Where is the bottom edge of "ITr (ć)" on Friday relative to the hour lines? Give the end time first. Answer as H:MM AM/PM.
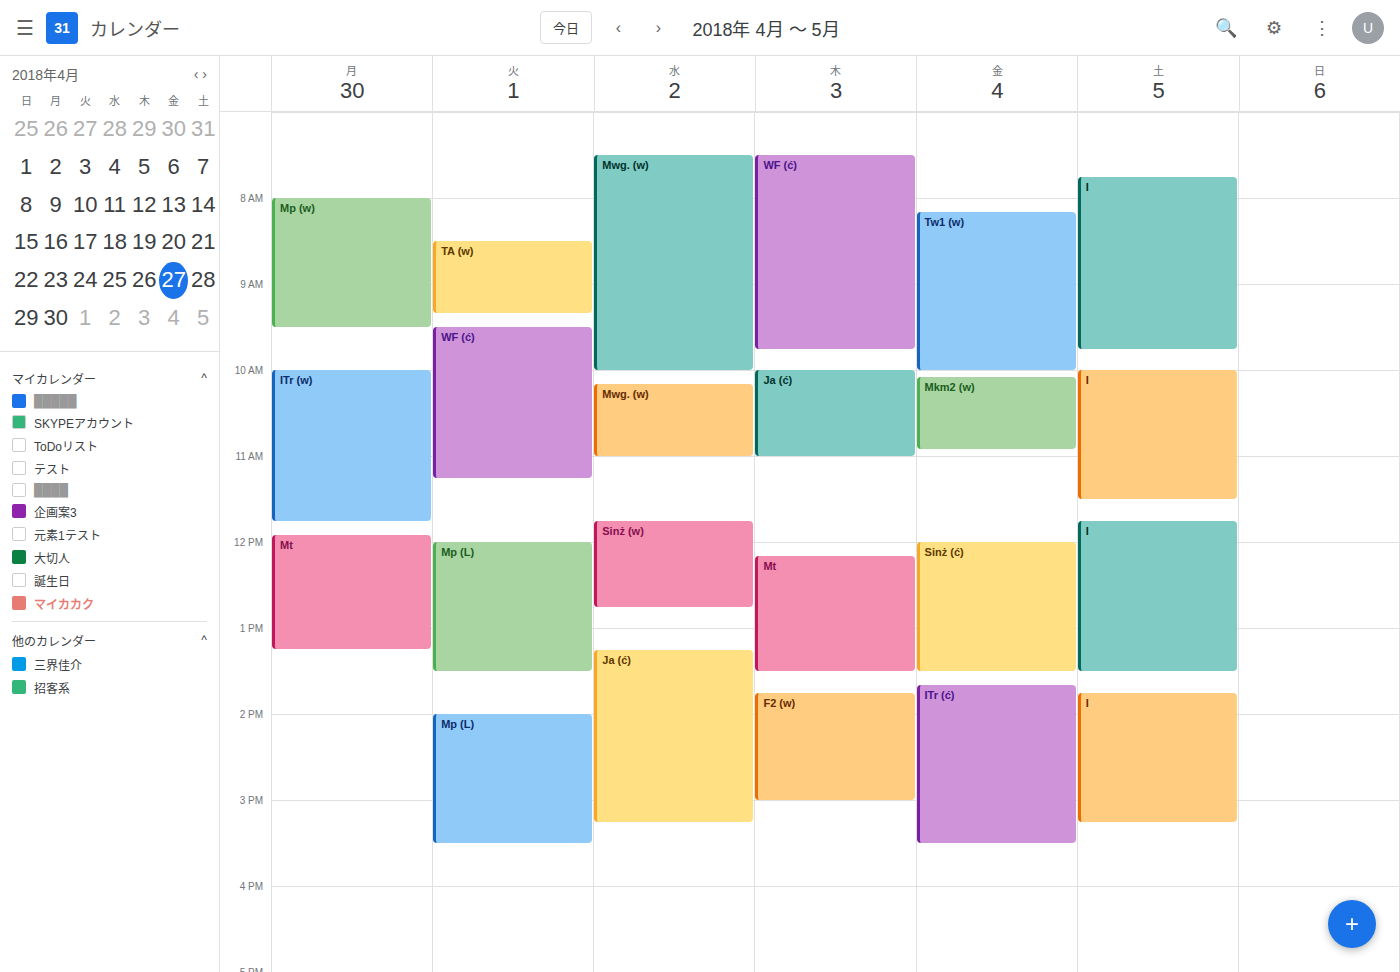
3:30 PM -- halfway between the 3 PM and 4 PM lines.